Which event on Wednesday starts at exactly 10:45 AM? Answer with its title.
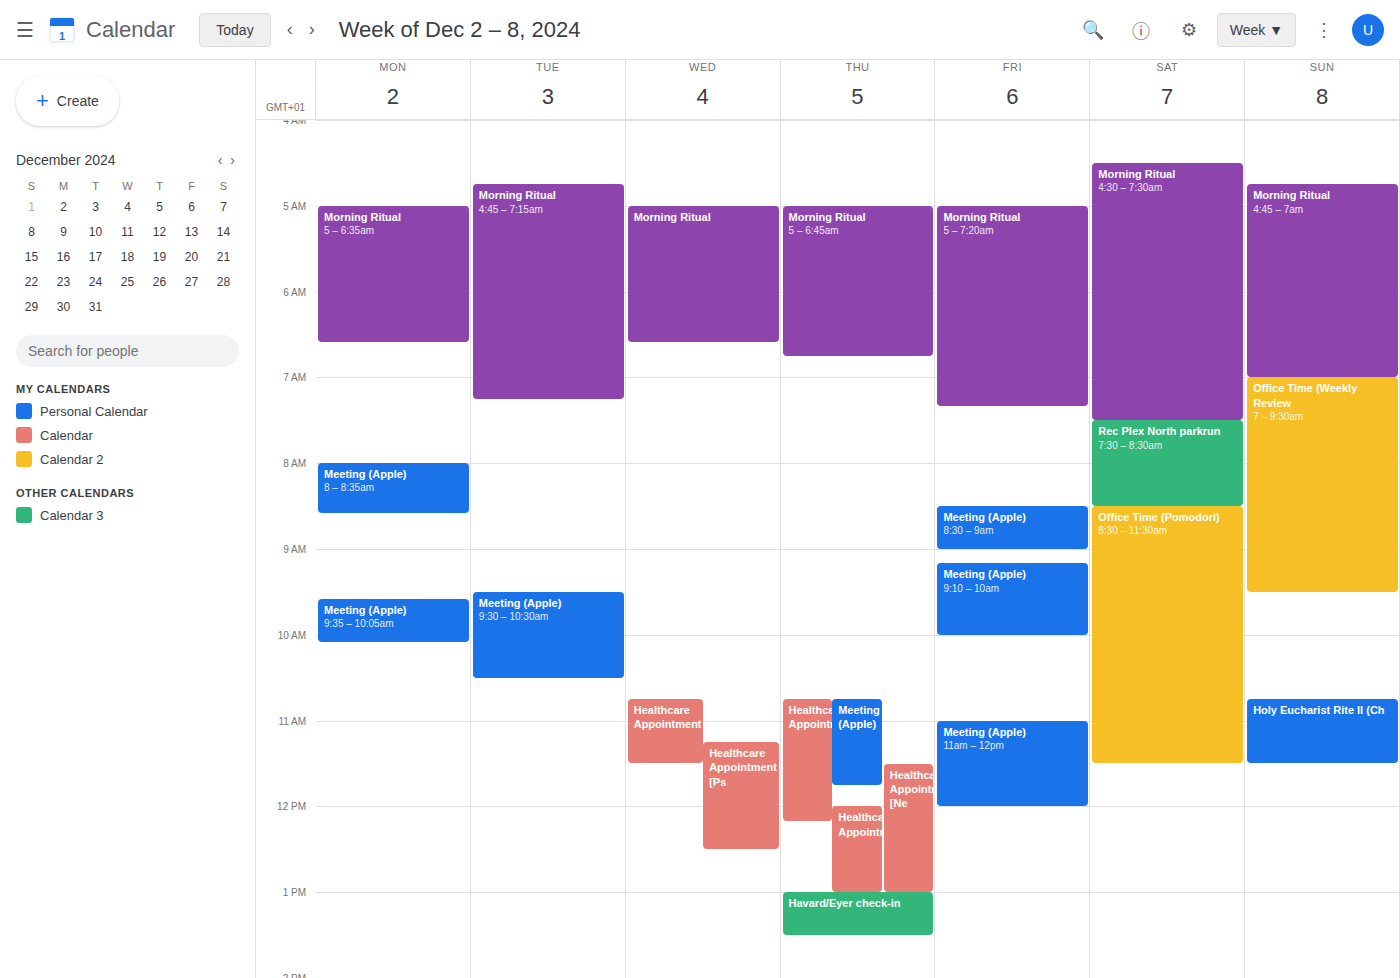
"Healthcare Appointment"